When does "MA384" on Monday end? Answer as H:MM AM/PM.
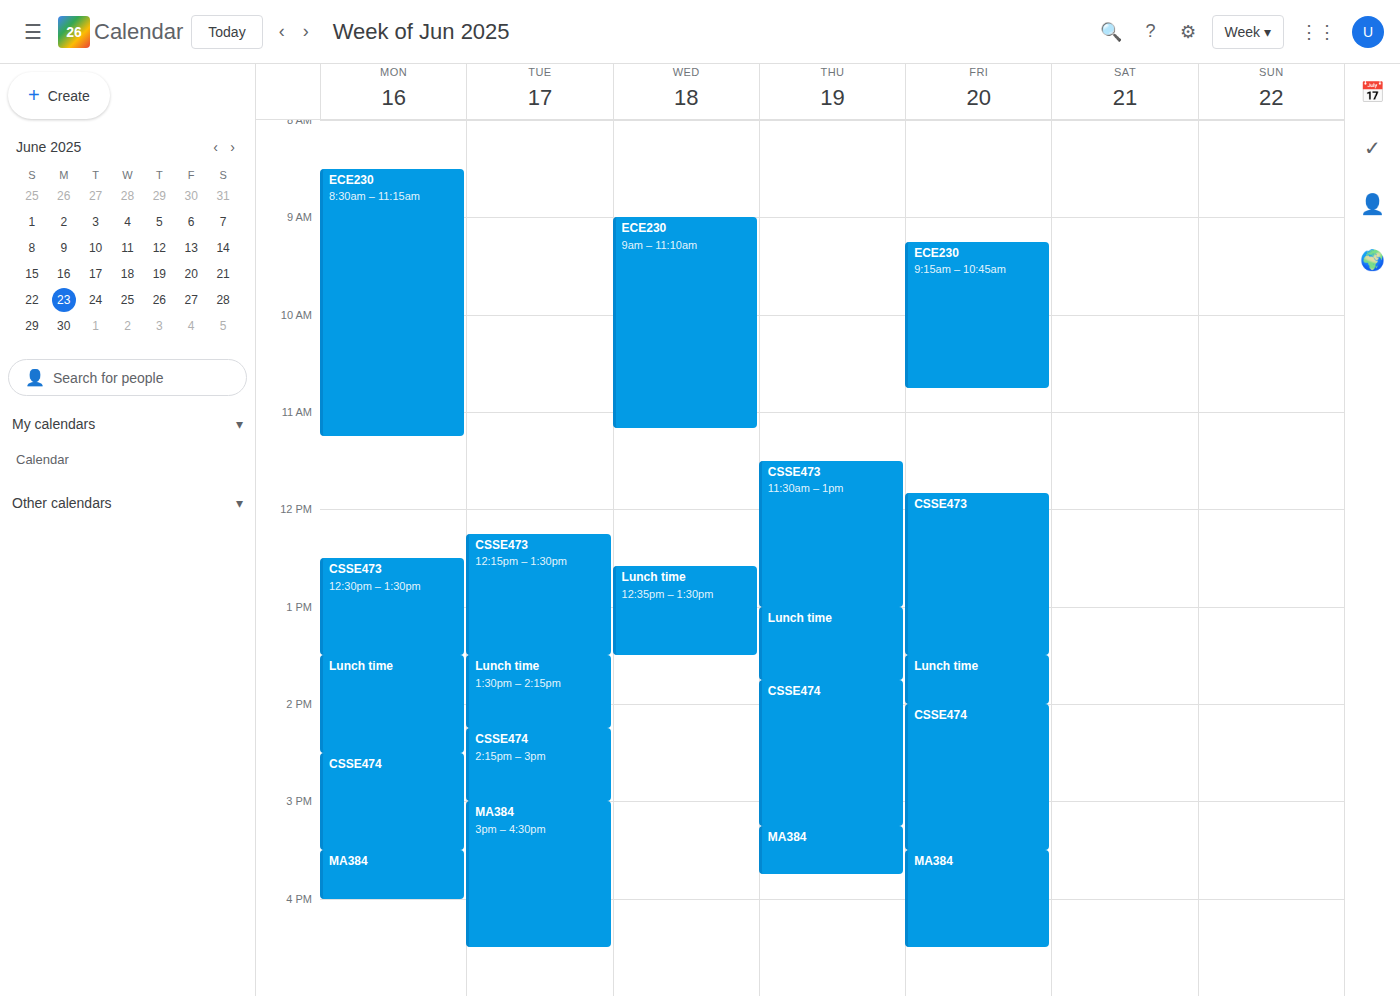
4:00 PM